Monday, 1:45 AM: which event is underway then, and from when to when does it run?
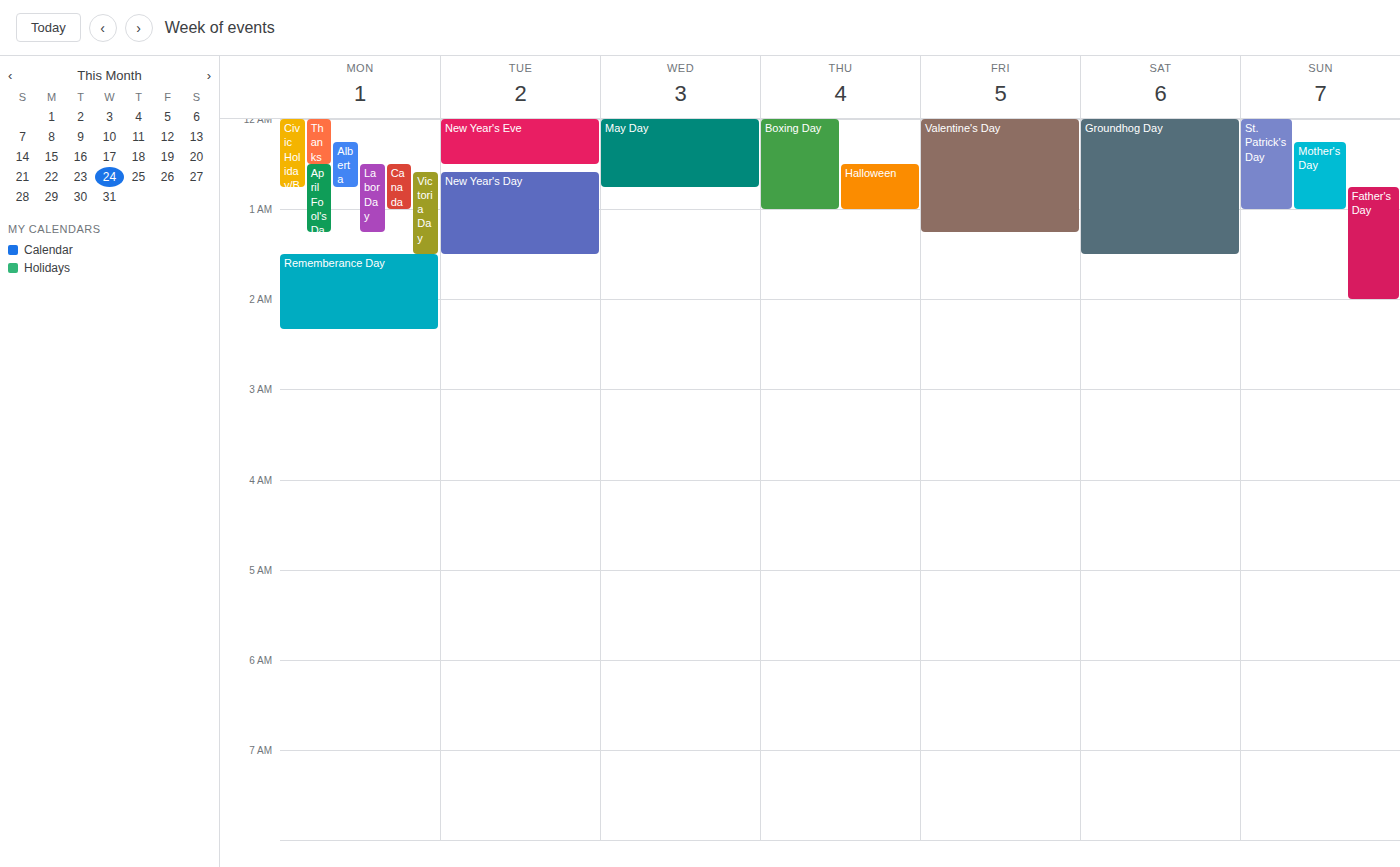
"Rememberance Day", 1:30 AM to 2:20 AM